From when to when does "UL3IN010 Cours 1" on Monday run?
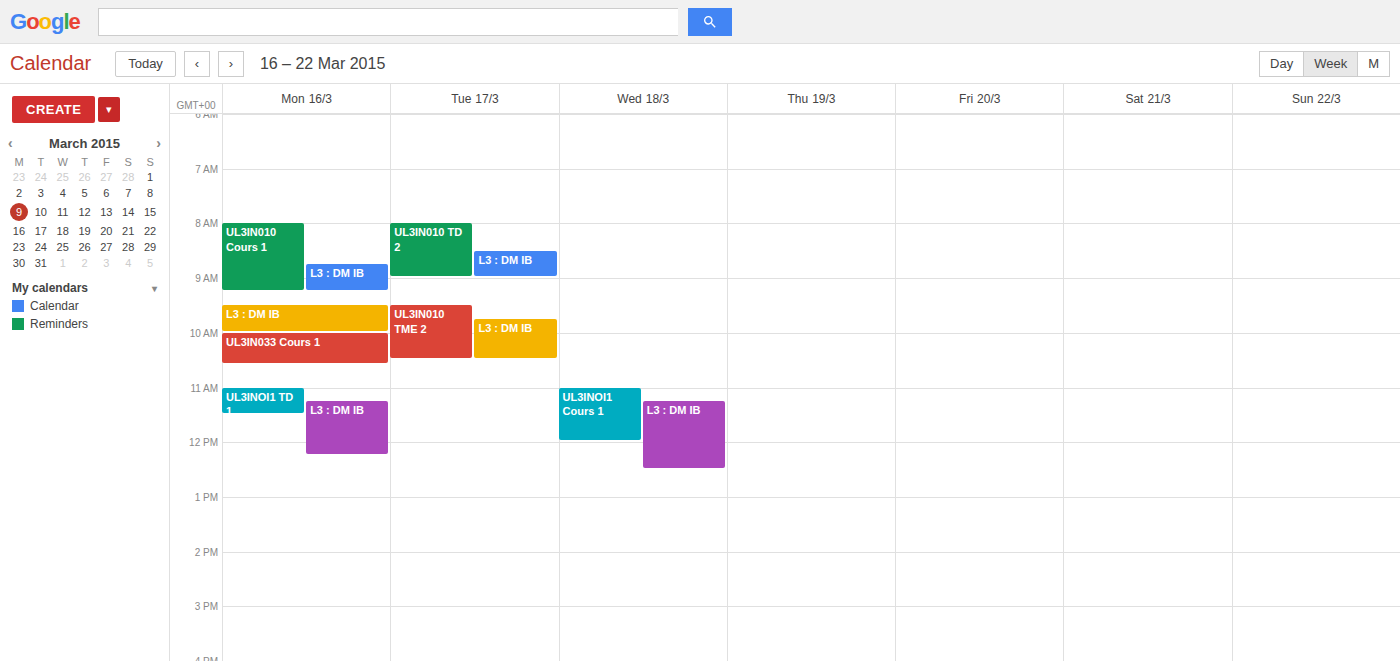
8:00 AM to 9:15 AM